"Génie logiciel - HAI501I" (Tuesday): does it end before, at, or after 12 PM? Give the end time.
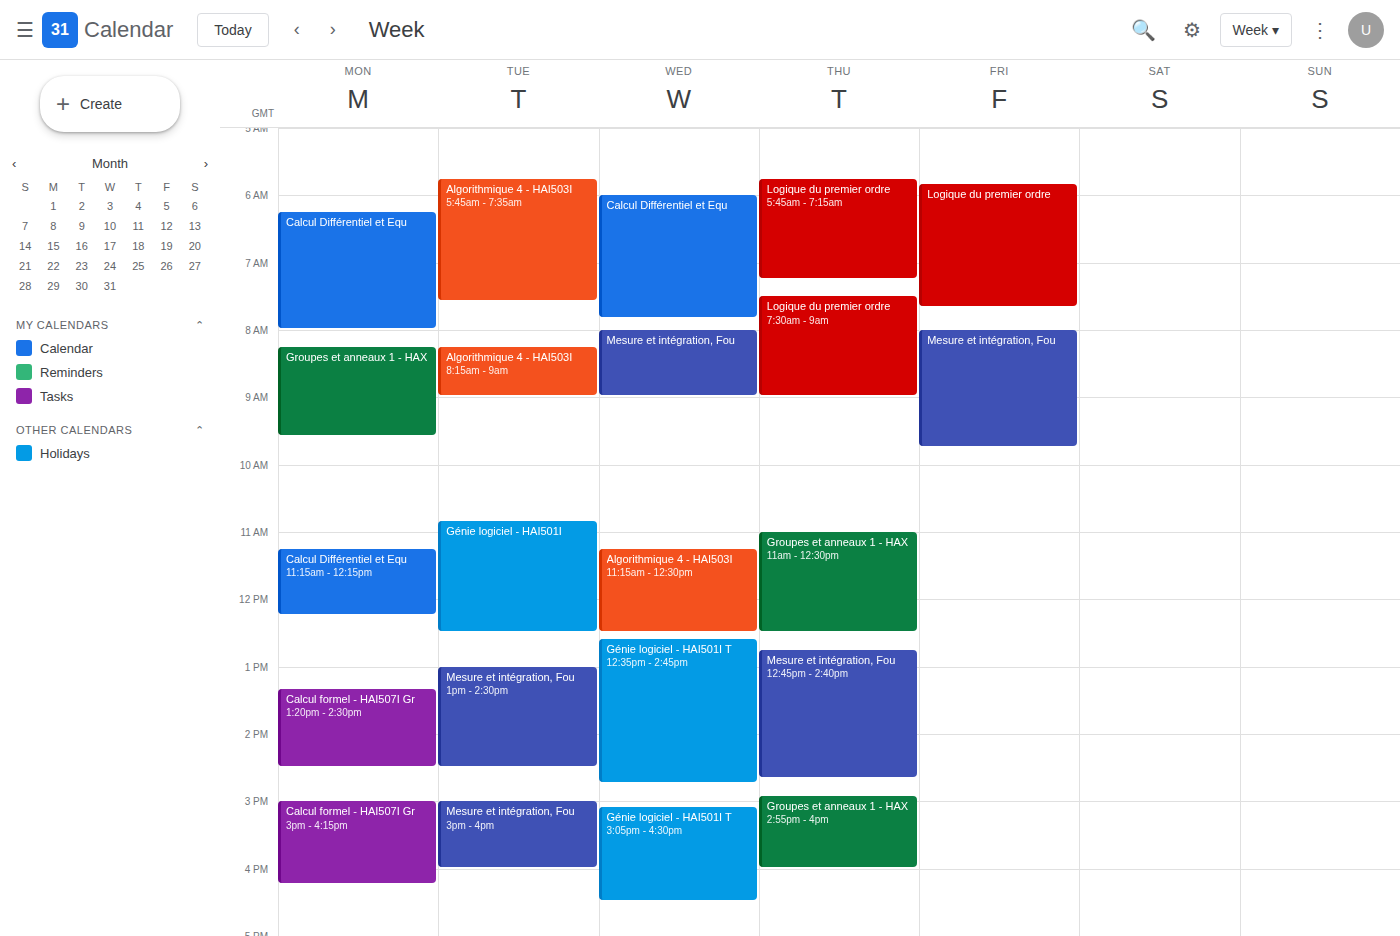
12:30 PM -- after 12 PM, 30 minutes below the 12 PM line.